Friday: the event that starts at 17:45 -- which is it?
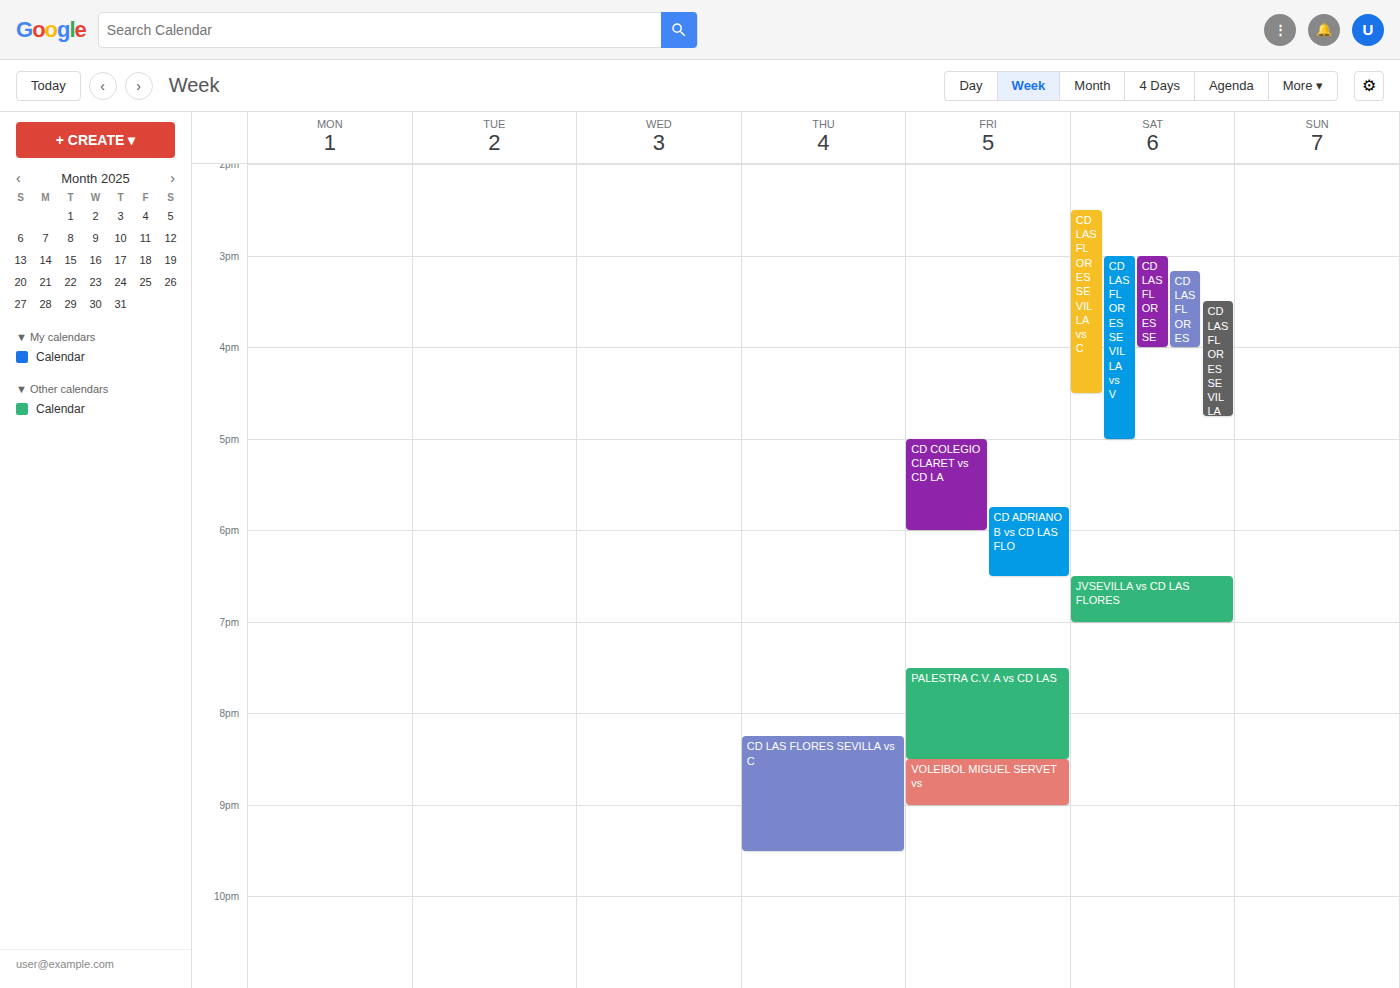
"CD ADRIANO B vs CD LAS FLO"